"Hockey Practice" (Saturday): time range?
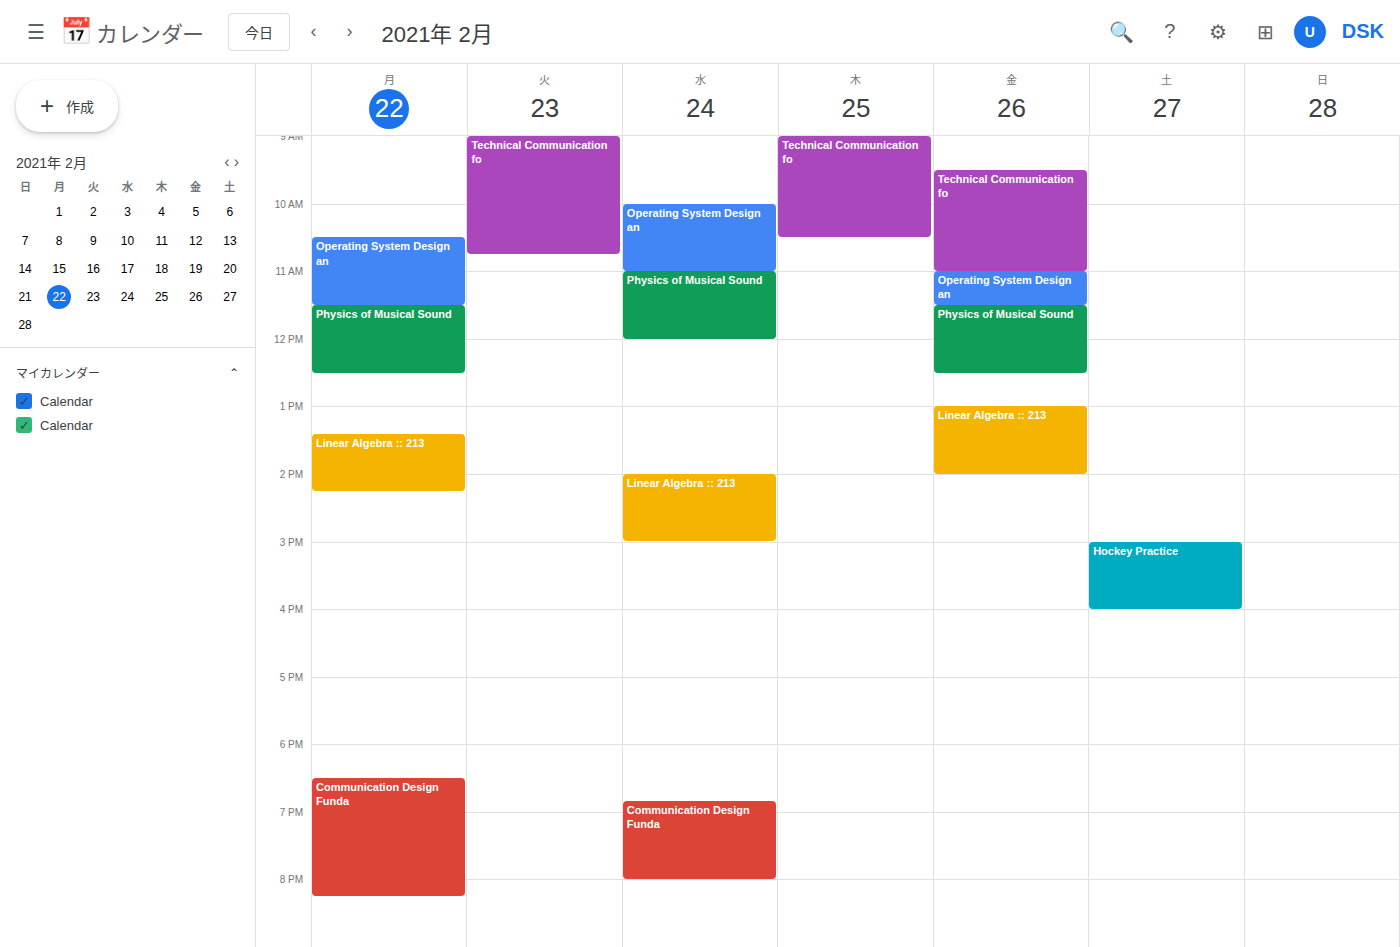
15:00 to 16:00